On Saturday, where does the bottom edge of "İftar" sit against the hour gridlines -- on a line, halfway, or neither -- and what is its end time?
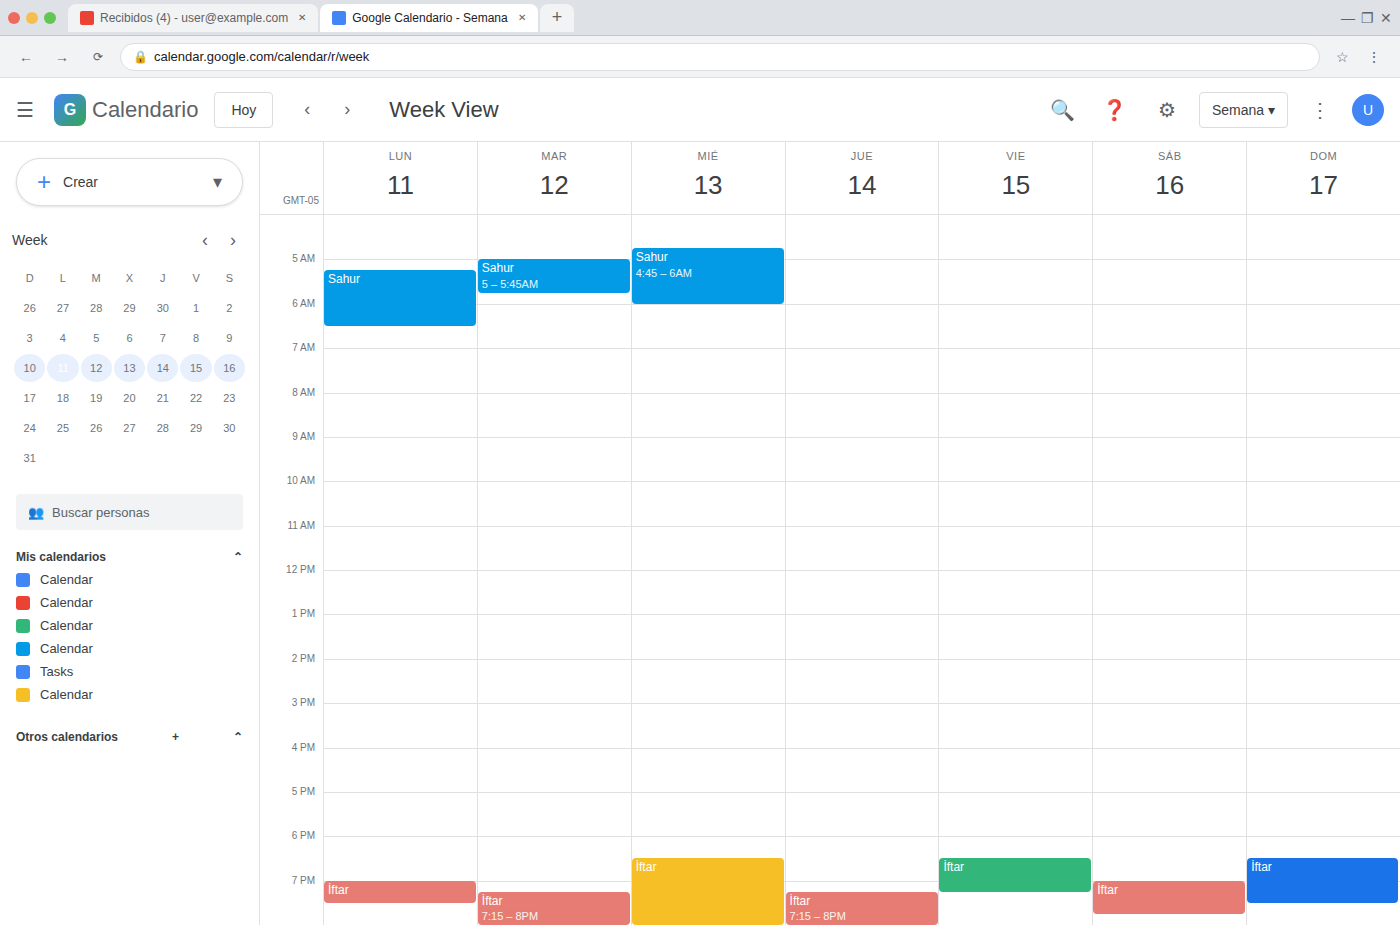
7:45 PM -- neither: three quarters of the way from the 7 PM line to the 8 PM line.